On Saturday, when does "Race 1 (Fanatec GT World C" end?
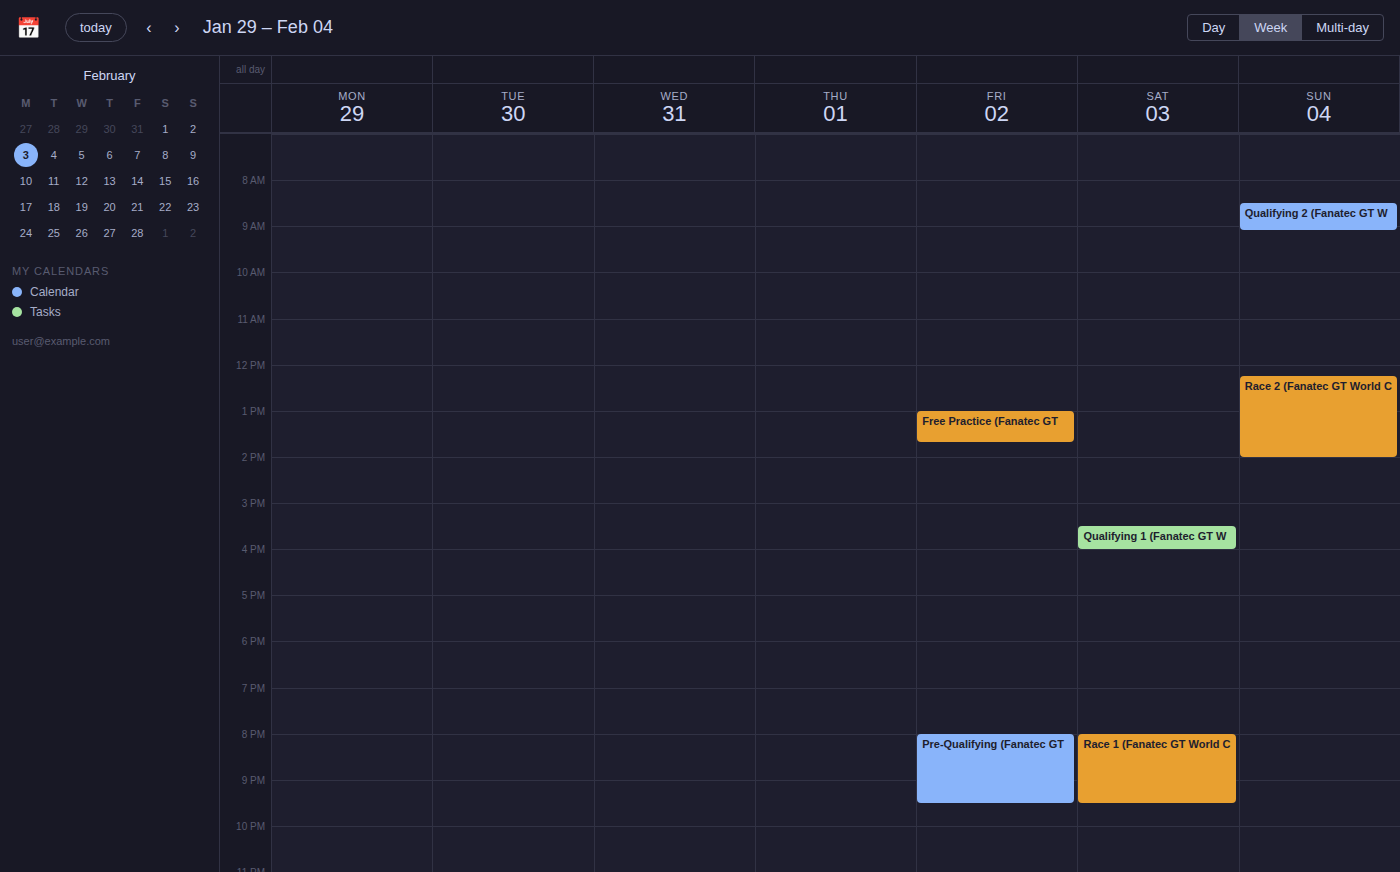
21:30